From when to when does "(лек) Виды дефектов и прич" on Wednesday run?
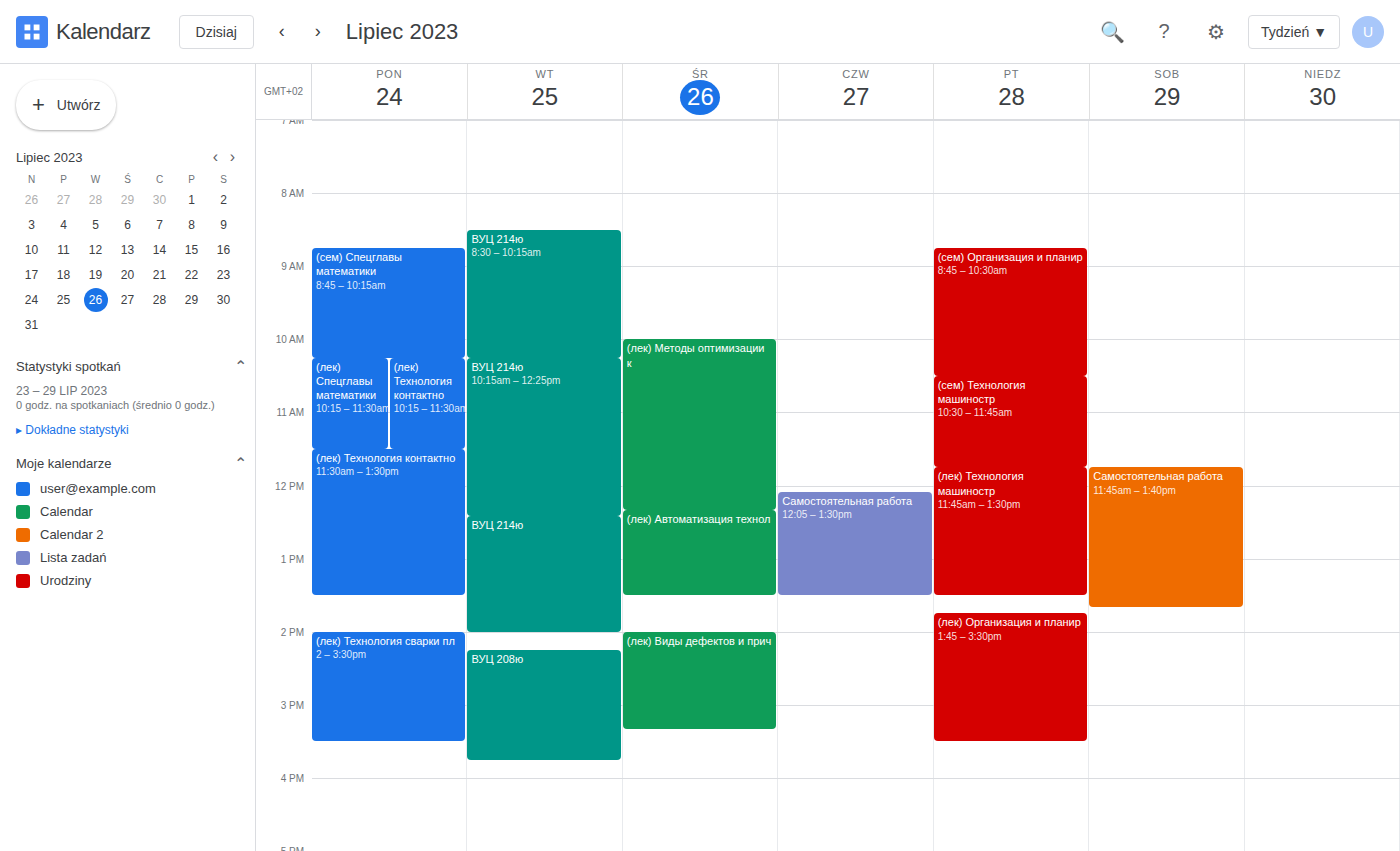
14:00 to 15:20